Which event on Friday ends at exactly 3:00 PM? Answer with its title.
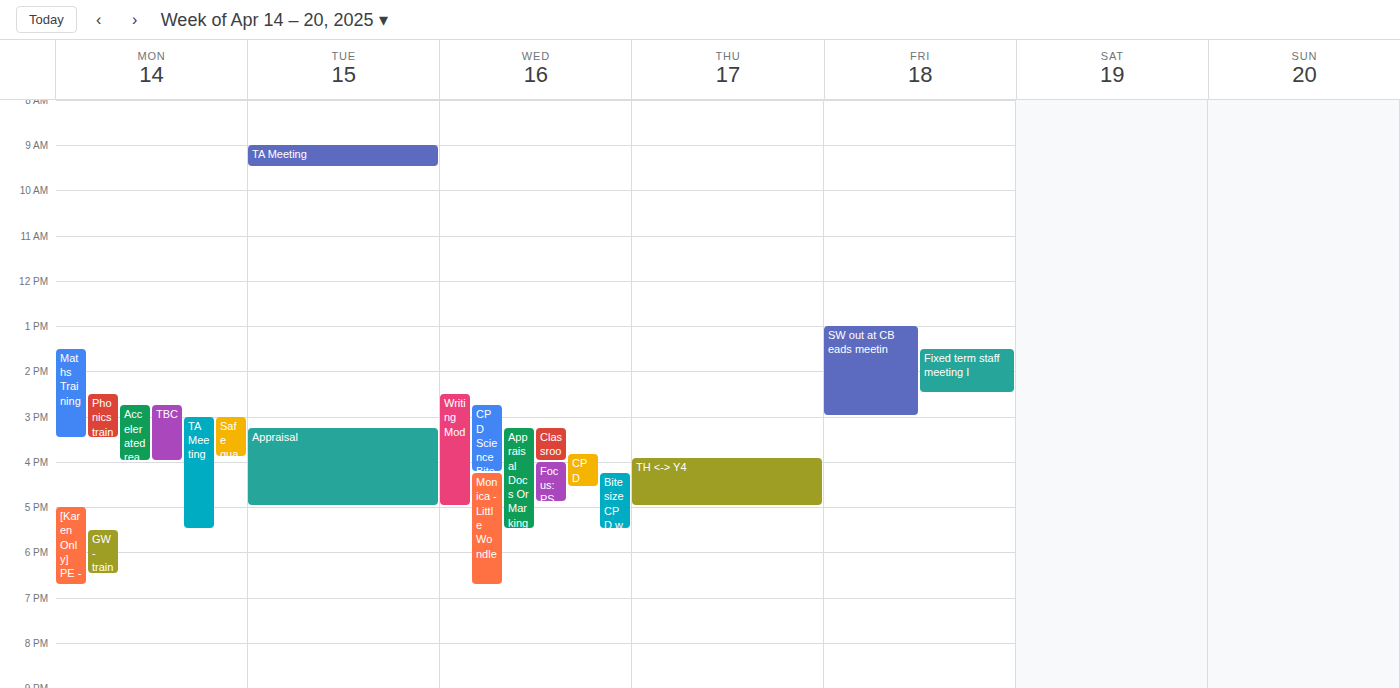
"SW out at CB eads meetin"